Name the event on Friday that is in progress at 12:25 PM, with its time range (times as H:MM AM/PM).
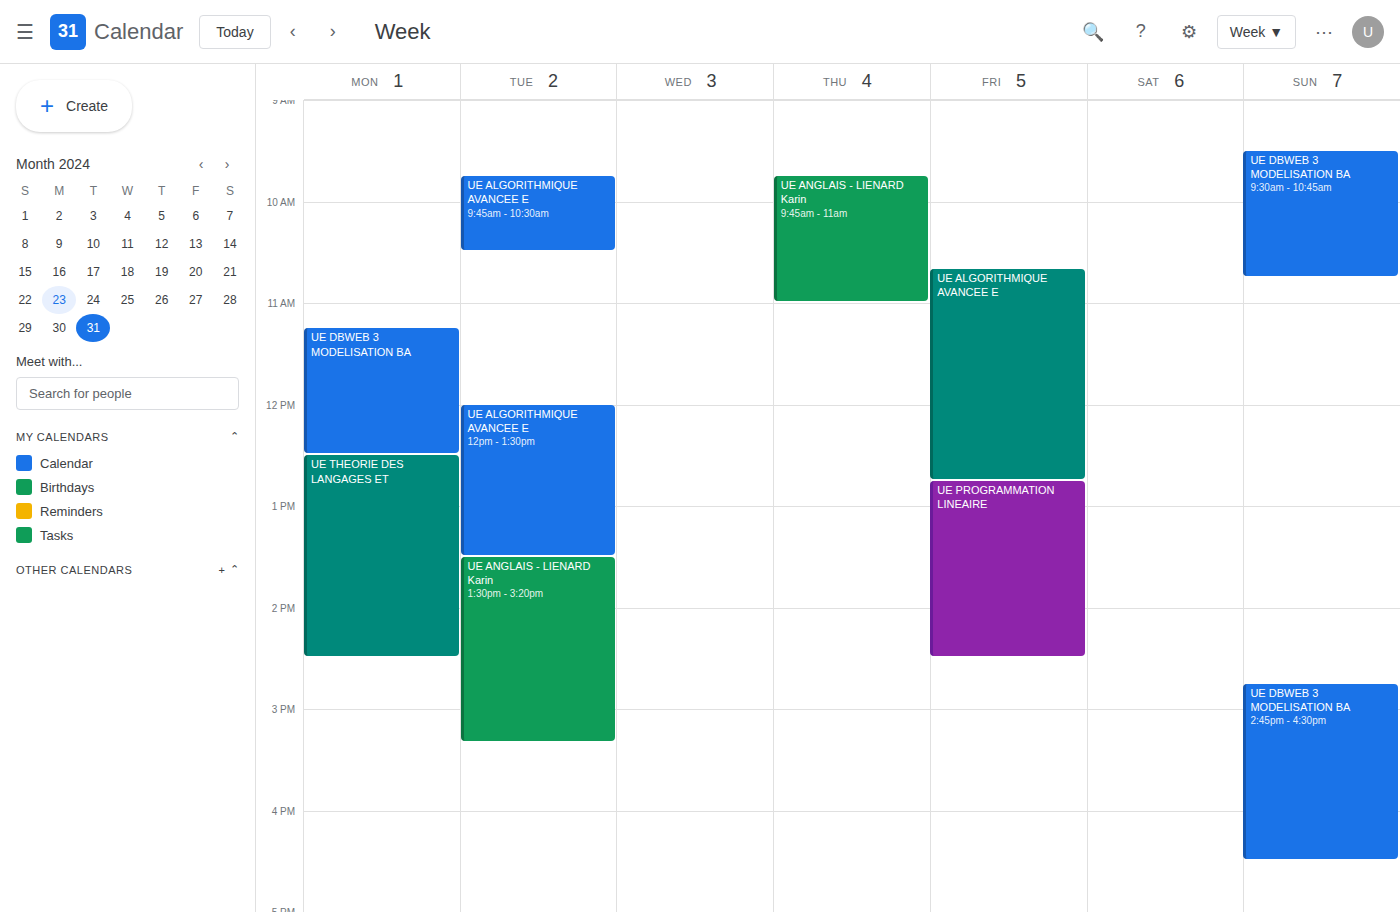
"UE ALGORITHMIQUE AVANCEE E", 10:40 AM to 12:45 PM